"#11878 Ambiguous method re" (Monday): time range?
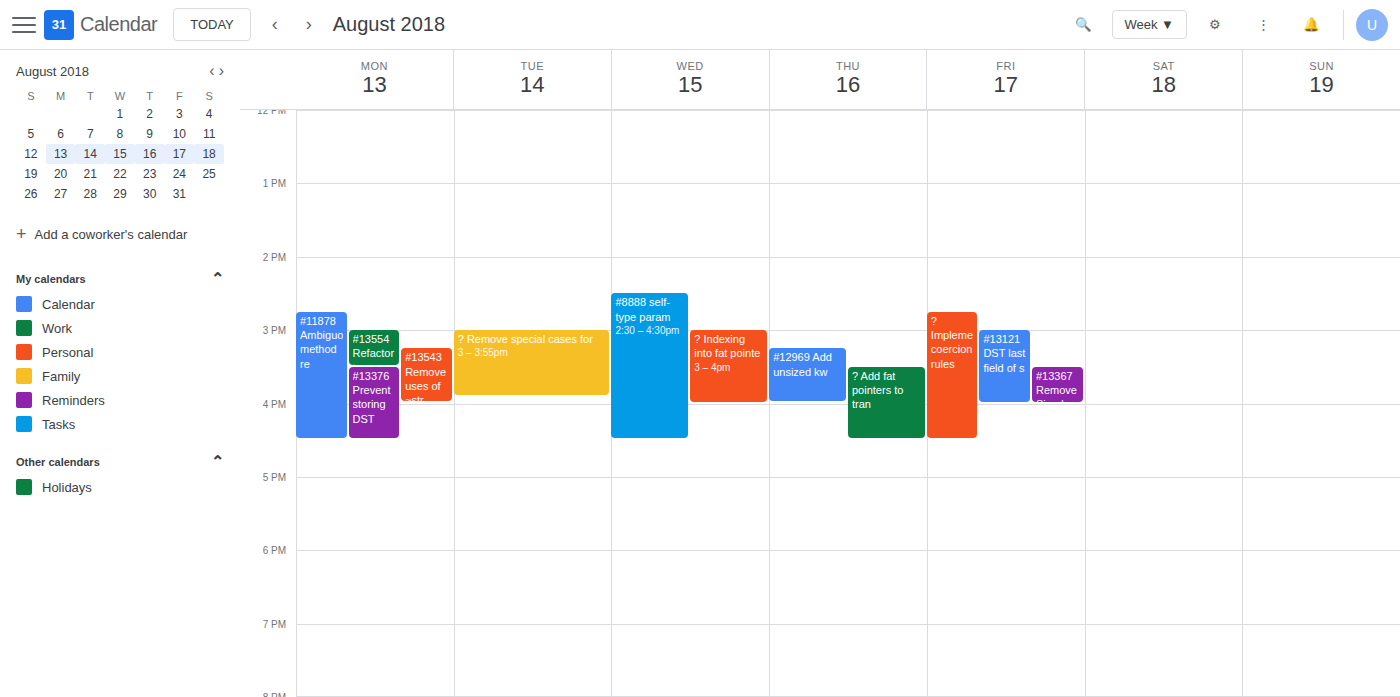
2:45 PM to 4:30 PM